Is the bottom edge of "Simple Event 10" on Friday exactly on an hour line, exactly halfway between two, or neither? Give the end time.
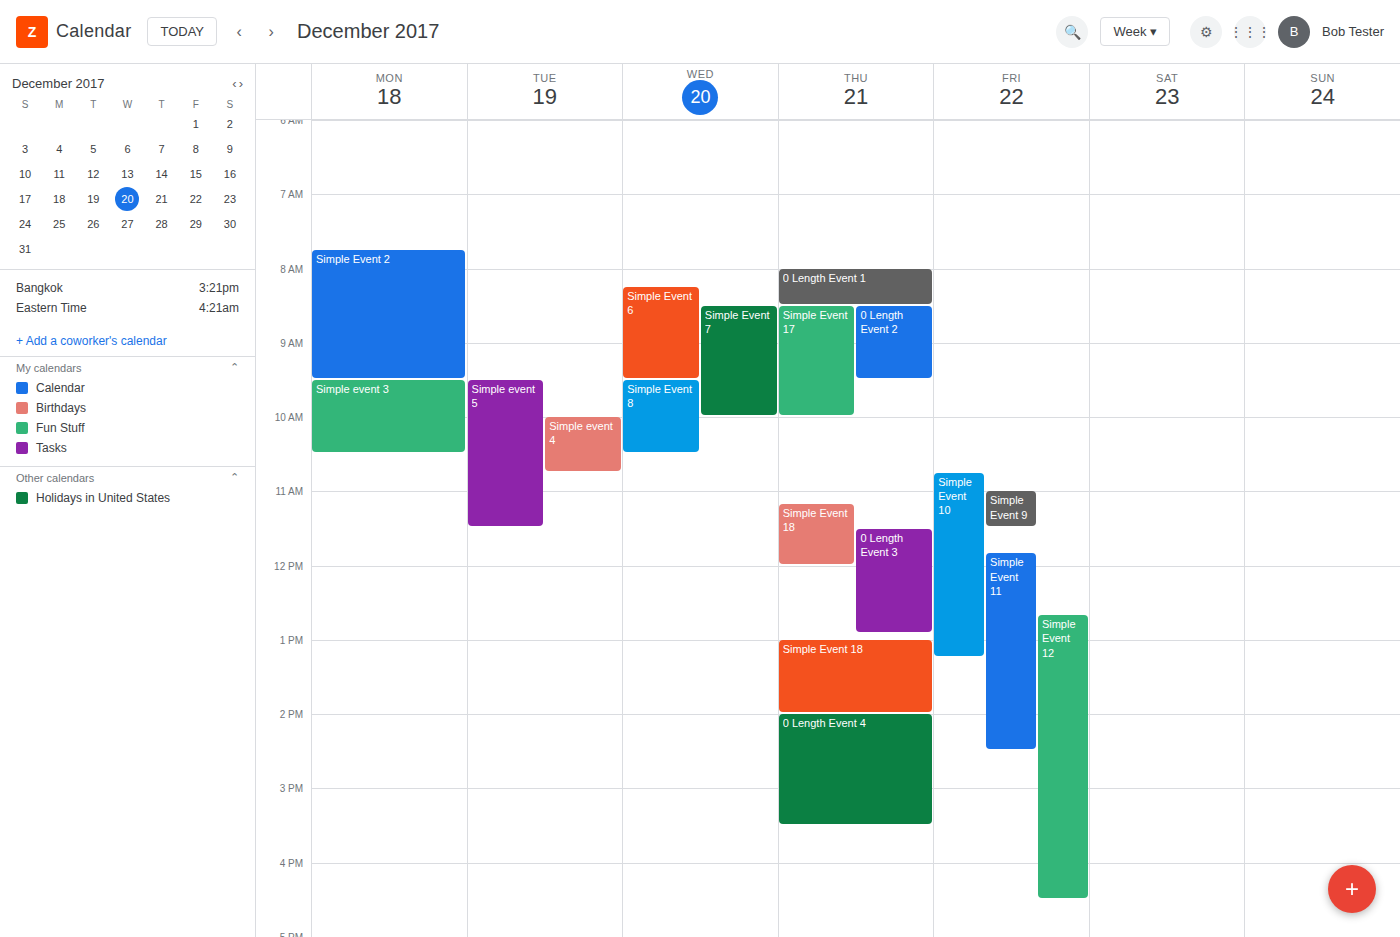
1:15 PM -- neither: a quarter of the way from the 1 PM line to the 2 PM line.